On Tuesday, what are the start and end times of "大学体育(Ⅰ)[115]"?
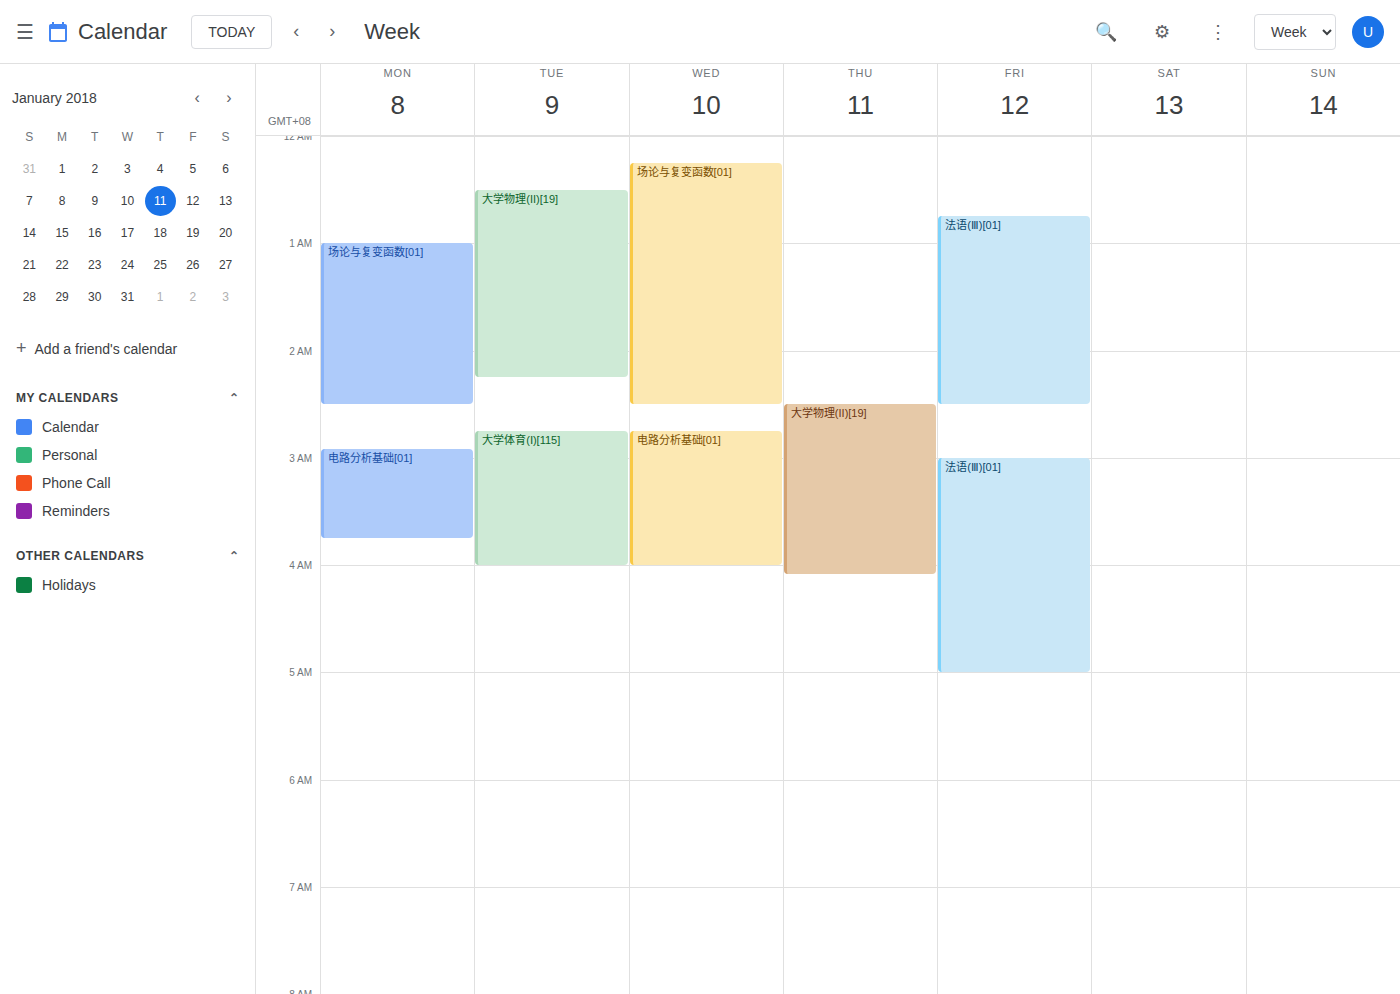
2:45 AM to 4:00 AM